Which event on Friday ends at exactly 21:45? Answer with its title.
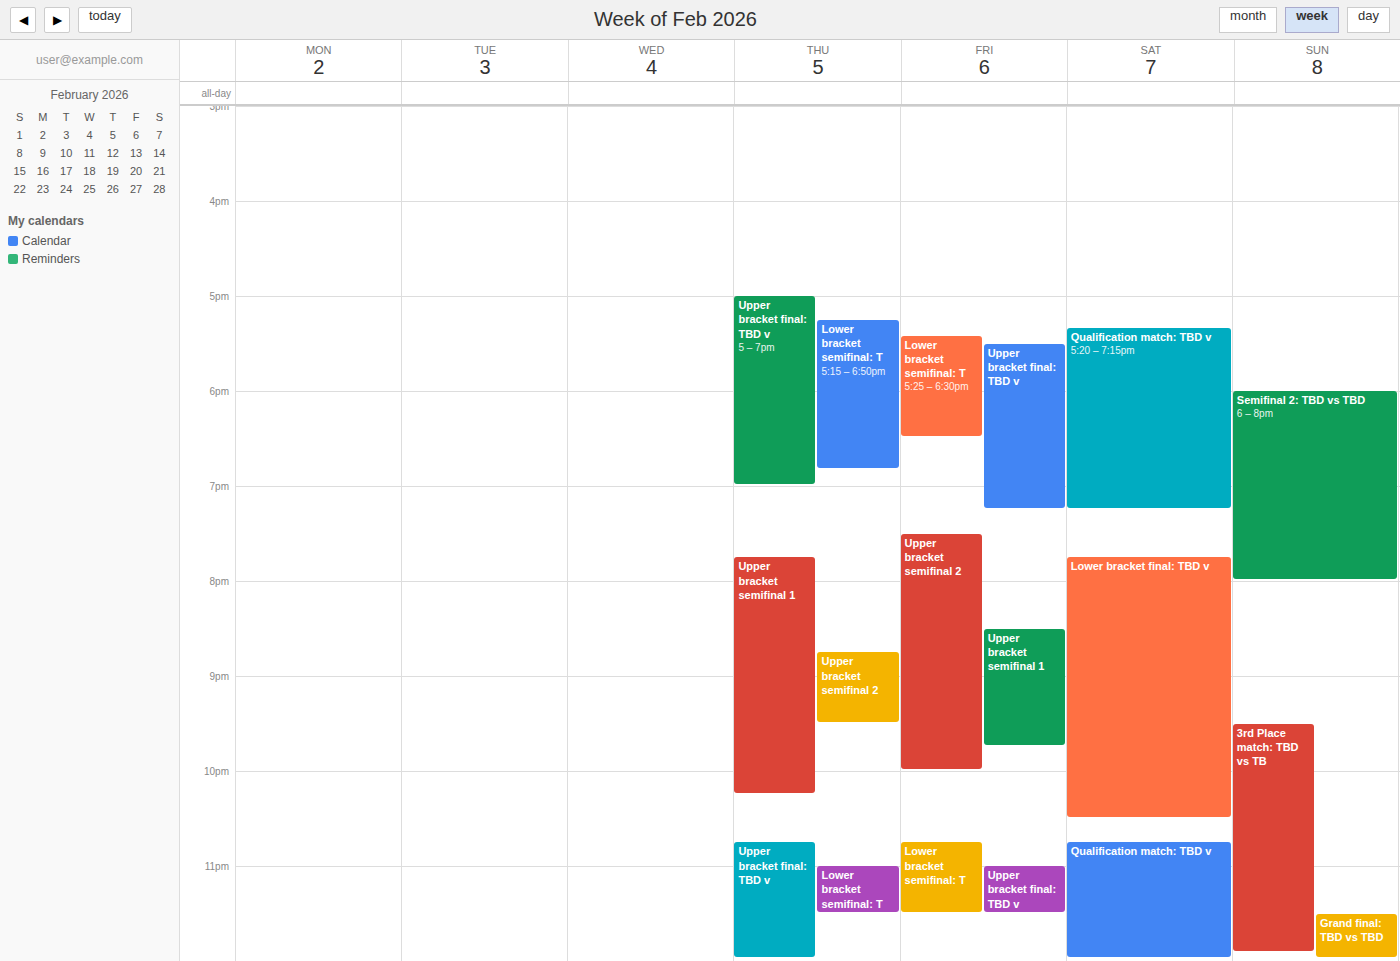
"Upper bracket semifinal 1"